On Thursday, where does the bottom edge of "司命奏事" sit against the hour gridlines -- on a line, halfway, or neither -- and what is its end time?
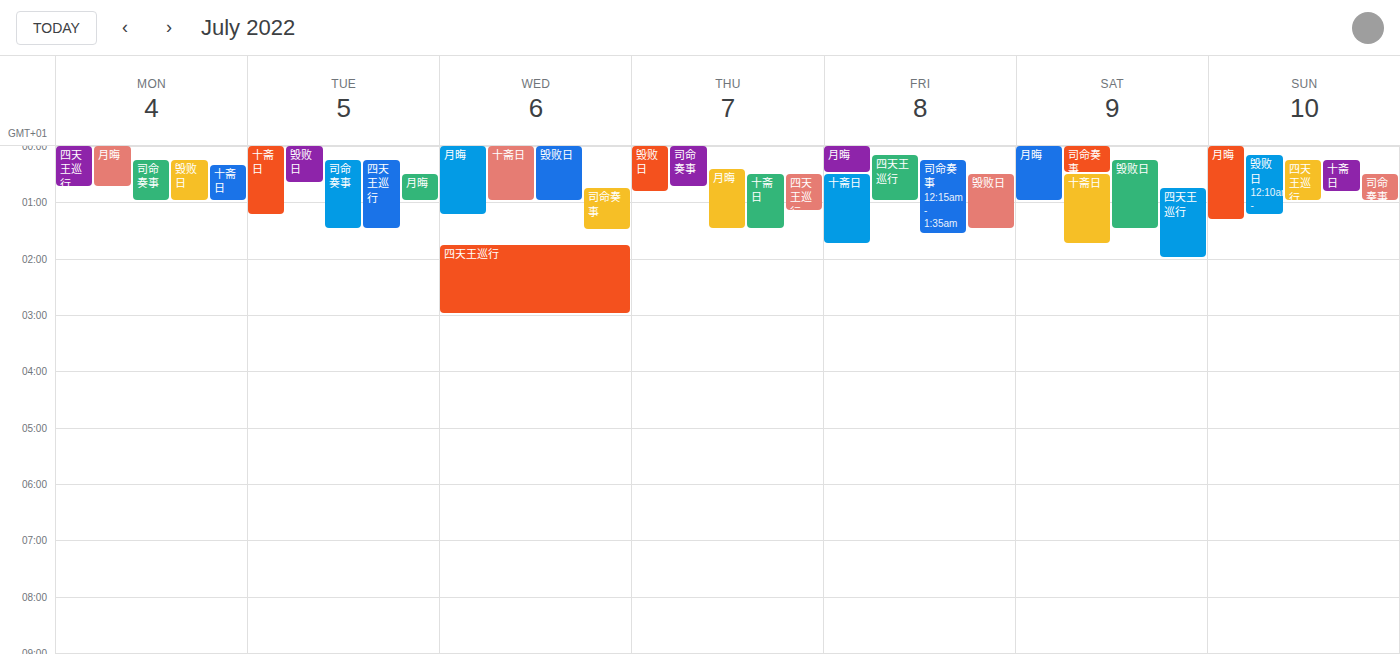
12:45 AM -- neither: three quarters of the way from the 12 AM line to the 1 AM line.